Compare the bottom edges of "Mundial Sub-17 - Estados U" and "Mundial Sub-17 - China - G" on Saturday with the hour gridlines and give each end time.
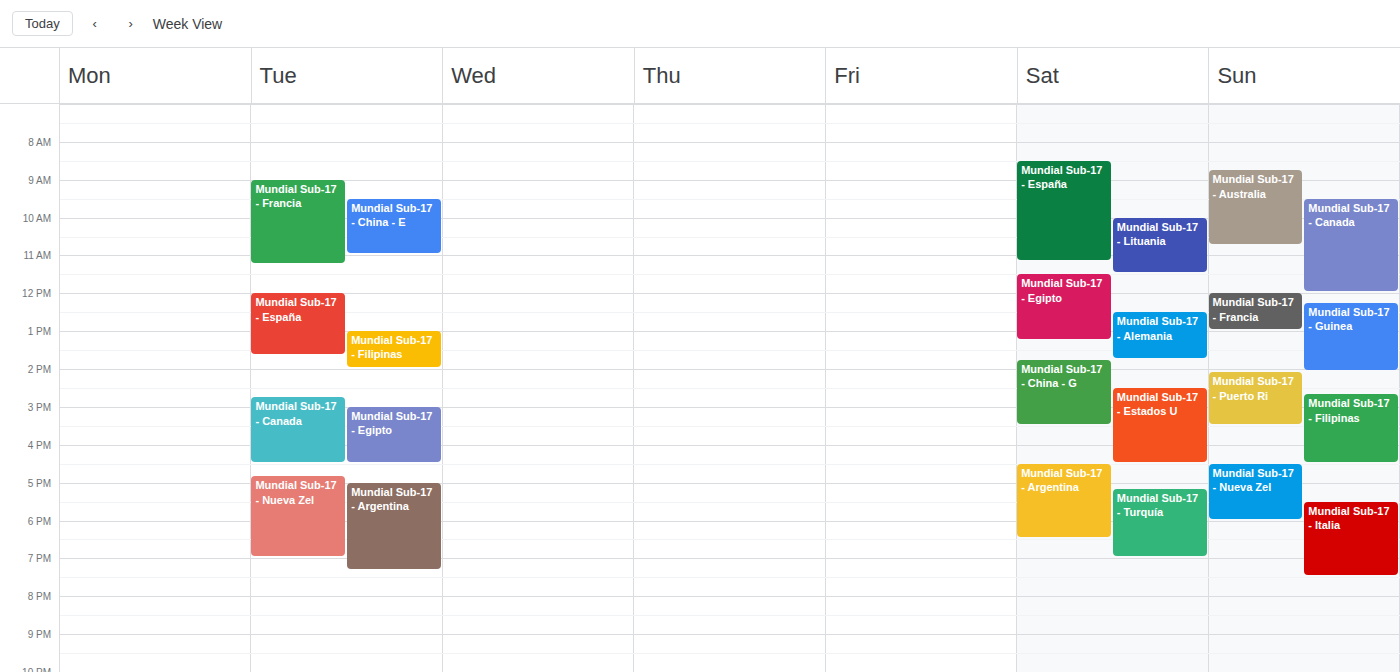
"Mundial Sub-17 - Estados U": 4:30 PM, halfway between the 4 PM and 5 PM lines. "Mundial Sub-17 - China - G": 3:30 PM, halfway between the 3 PM and 4 PM lines.